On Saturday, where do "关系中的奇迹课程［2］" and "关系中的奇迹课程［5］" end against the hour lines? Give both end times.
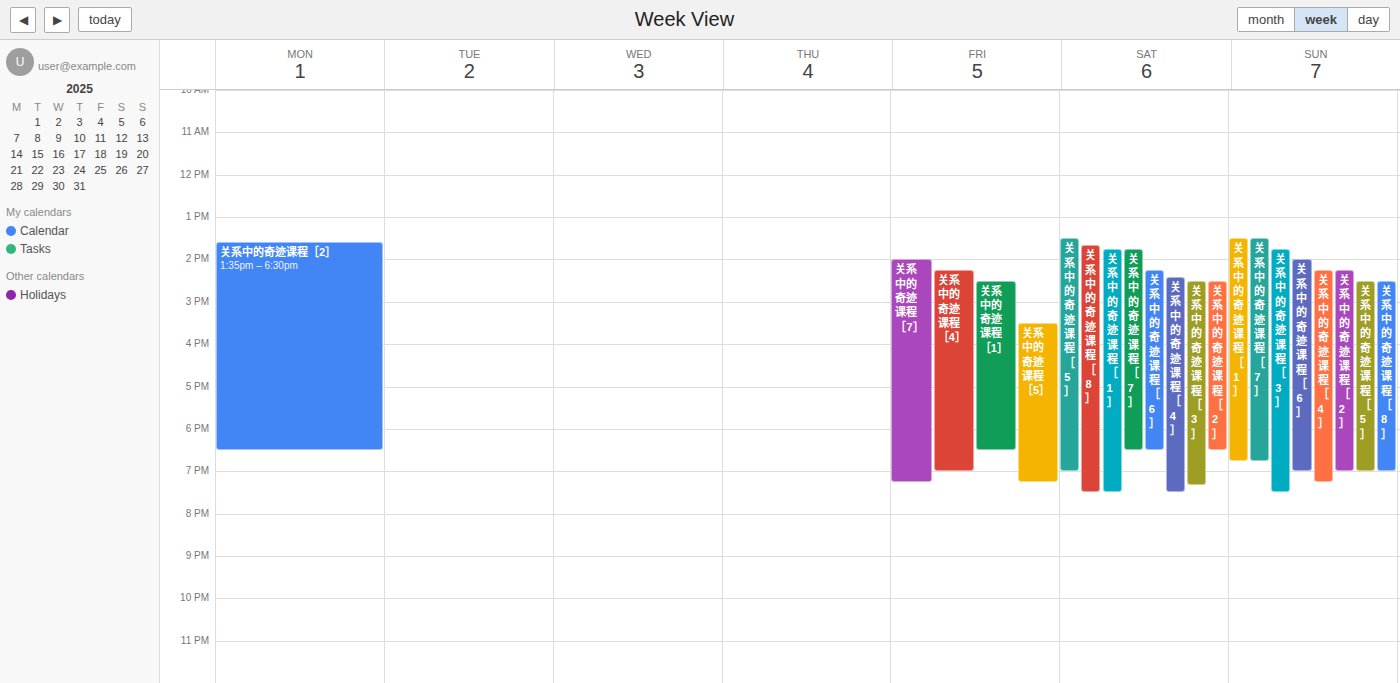
"关系中的奇迹课程［2］": 6:30 PM, halfway between the 6 PM and 7 PM lines. "关系中的奇迹课程［5］": 7:00 PM, exactly on the 7 PM line.